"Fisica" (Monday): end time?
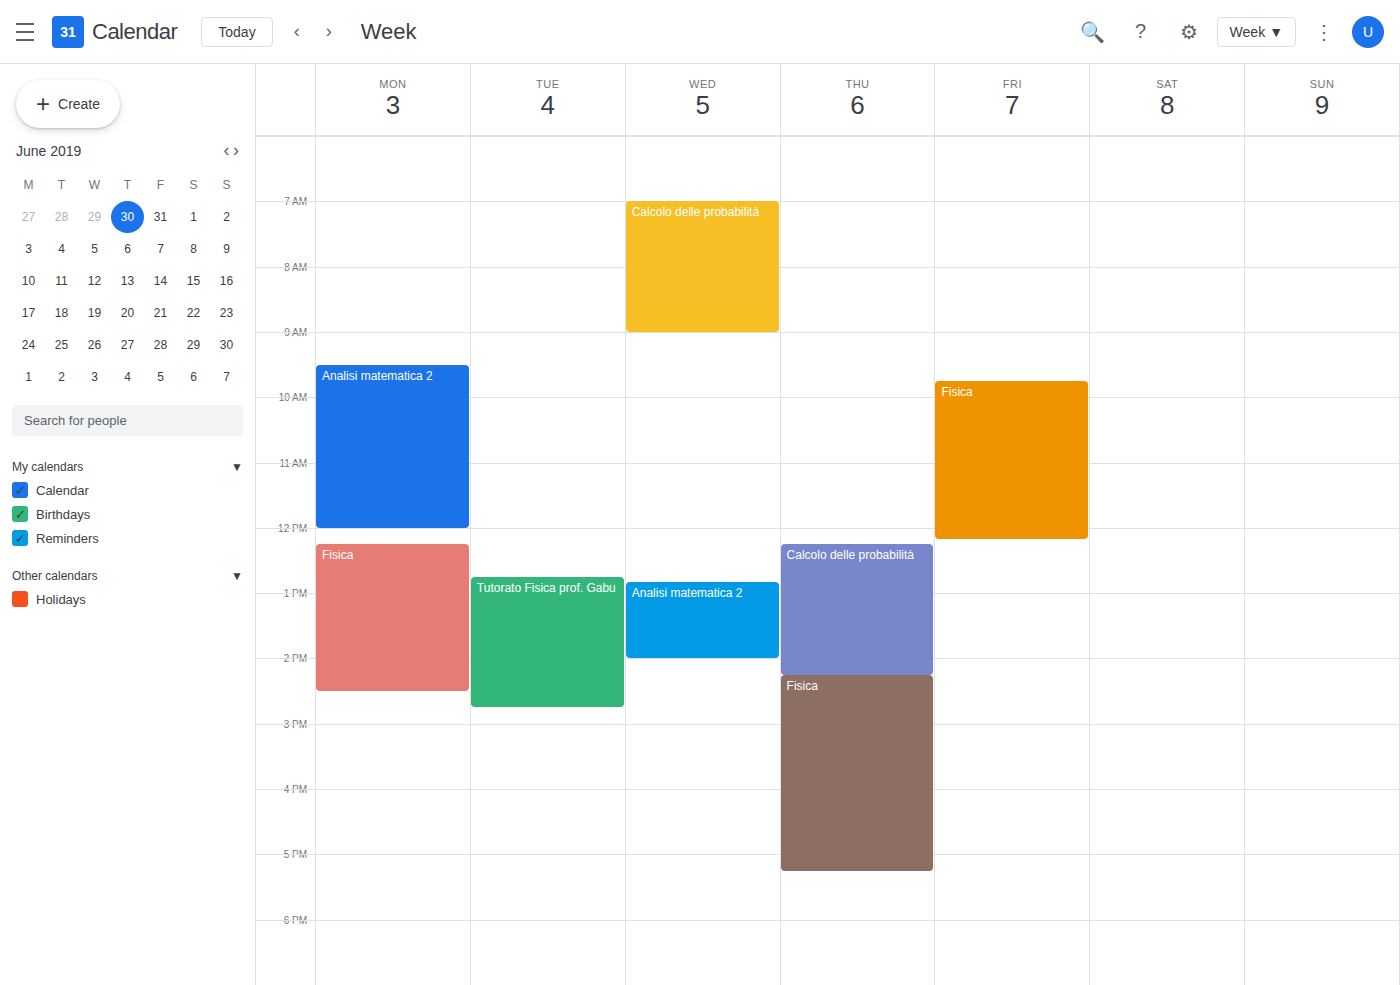
14:30